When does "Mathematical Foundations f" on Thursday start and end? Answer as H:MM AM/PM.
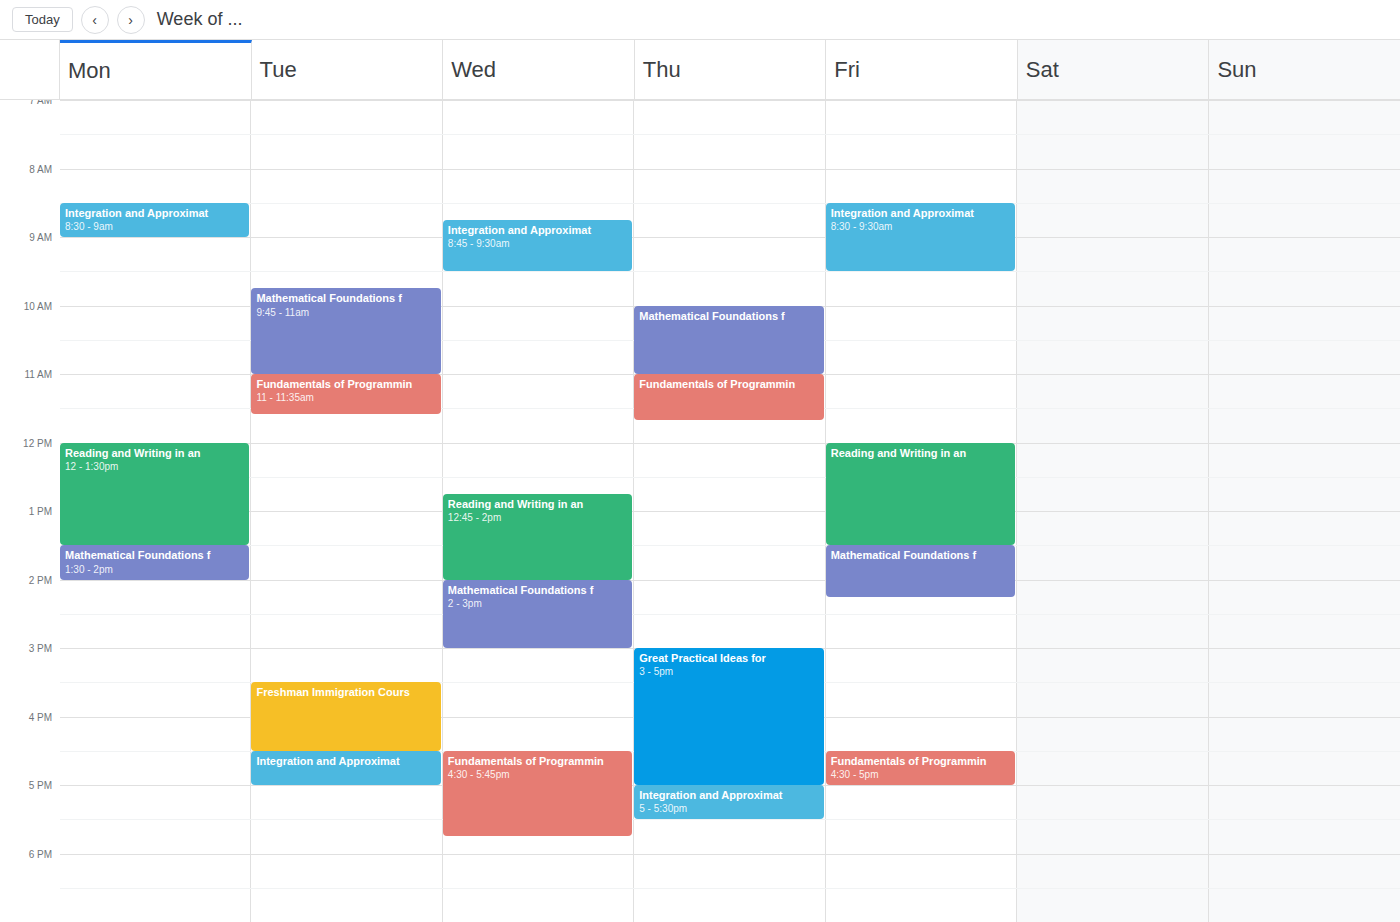
10:00 AM to 11:00 AM